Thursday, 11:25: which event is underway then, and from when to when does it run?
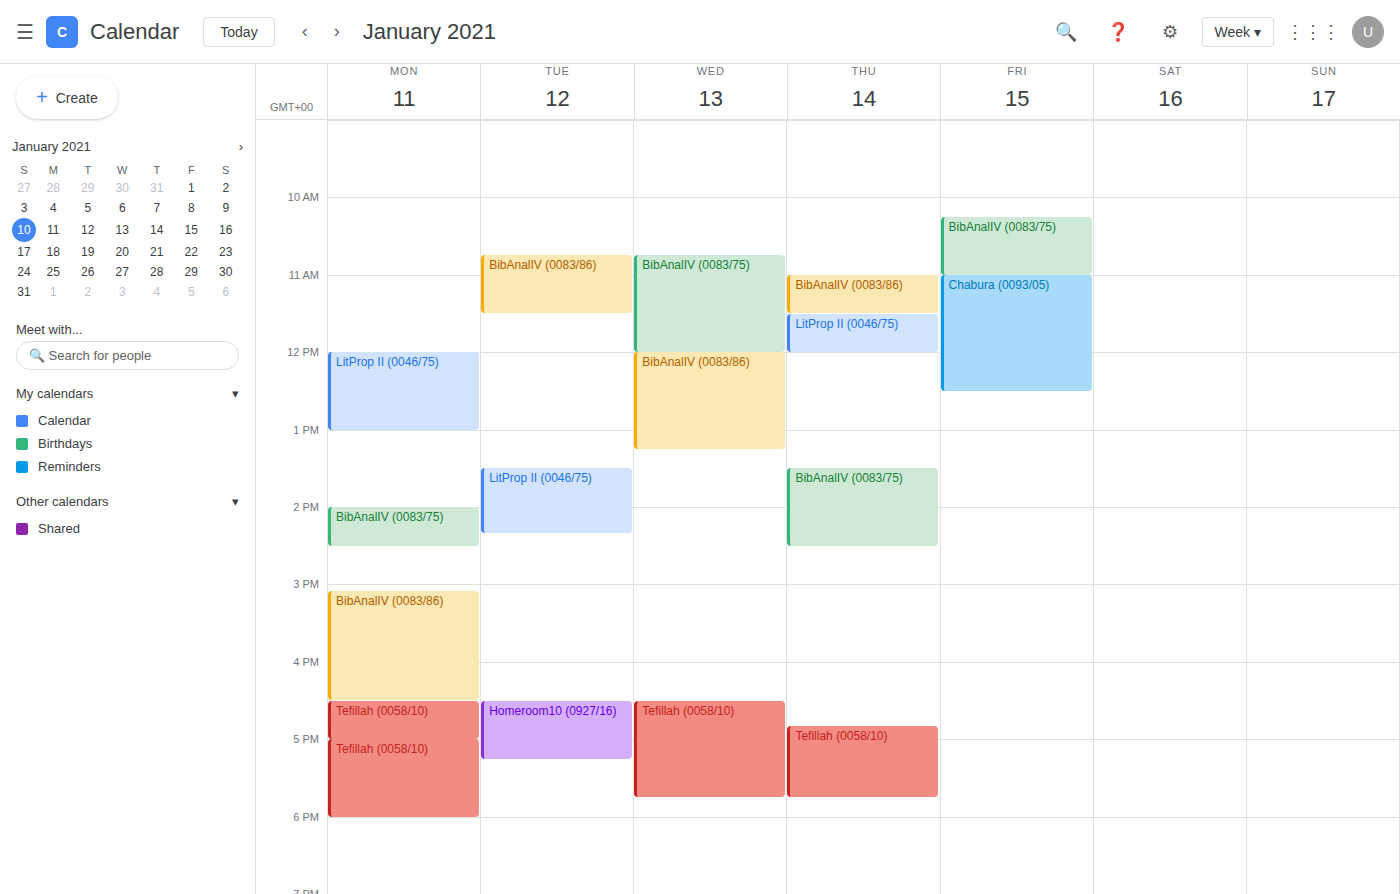
"BibAnalIV (0083/86)", 11:00 to 11:30